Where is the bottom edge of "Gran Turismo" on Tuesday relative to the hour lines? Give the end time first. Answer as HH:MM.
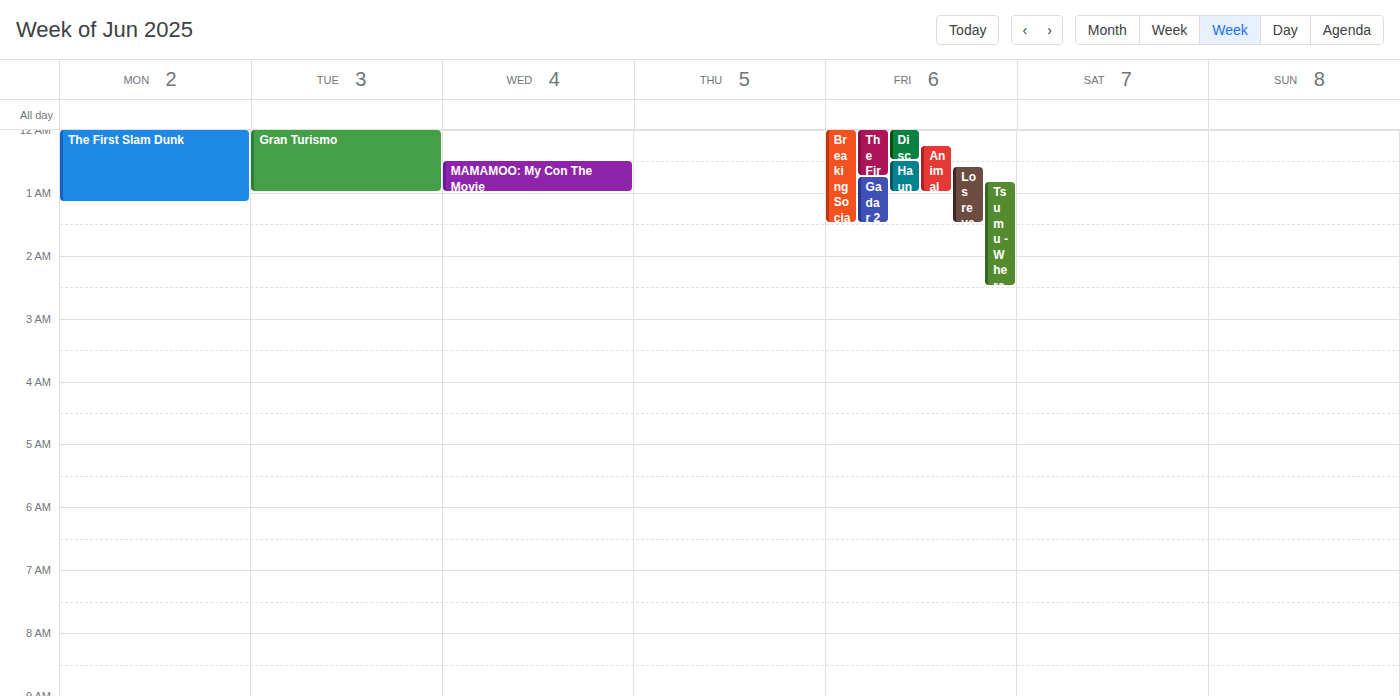
01:00 -- exactly on the 01:00 line.